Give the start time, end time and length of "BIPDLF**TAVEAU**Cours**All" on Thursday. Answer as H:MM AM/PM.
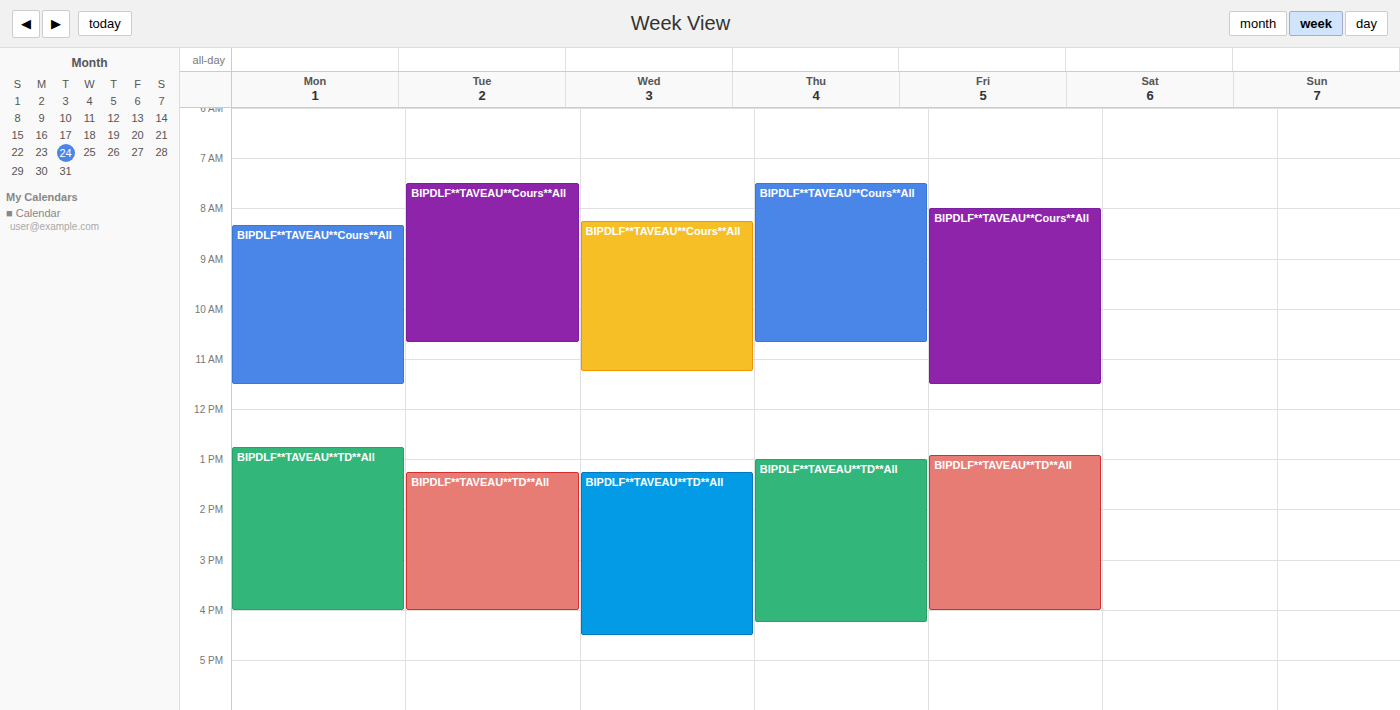
7:30 AM to 10:40 AM, 3 hours 10 minutes